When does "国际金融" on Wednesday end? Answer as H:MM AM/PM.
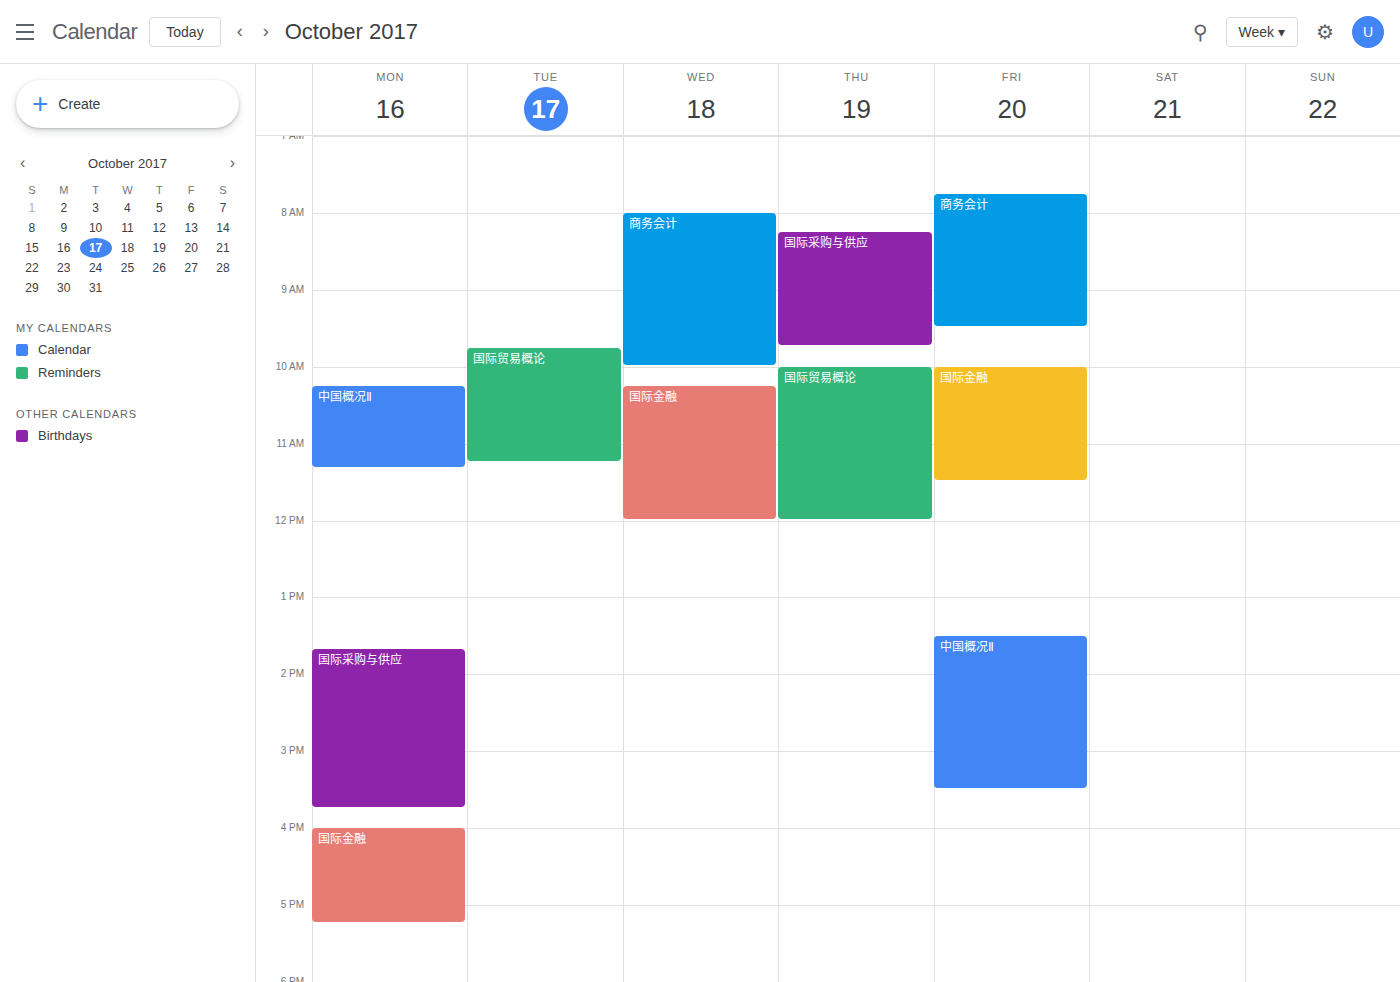
12:00 PM